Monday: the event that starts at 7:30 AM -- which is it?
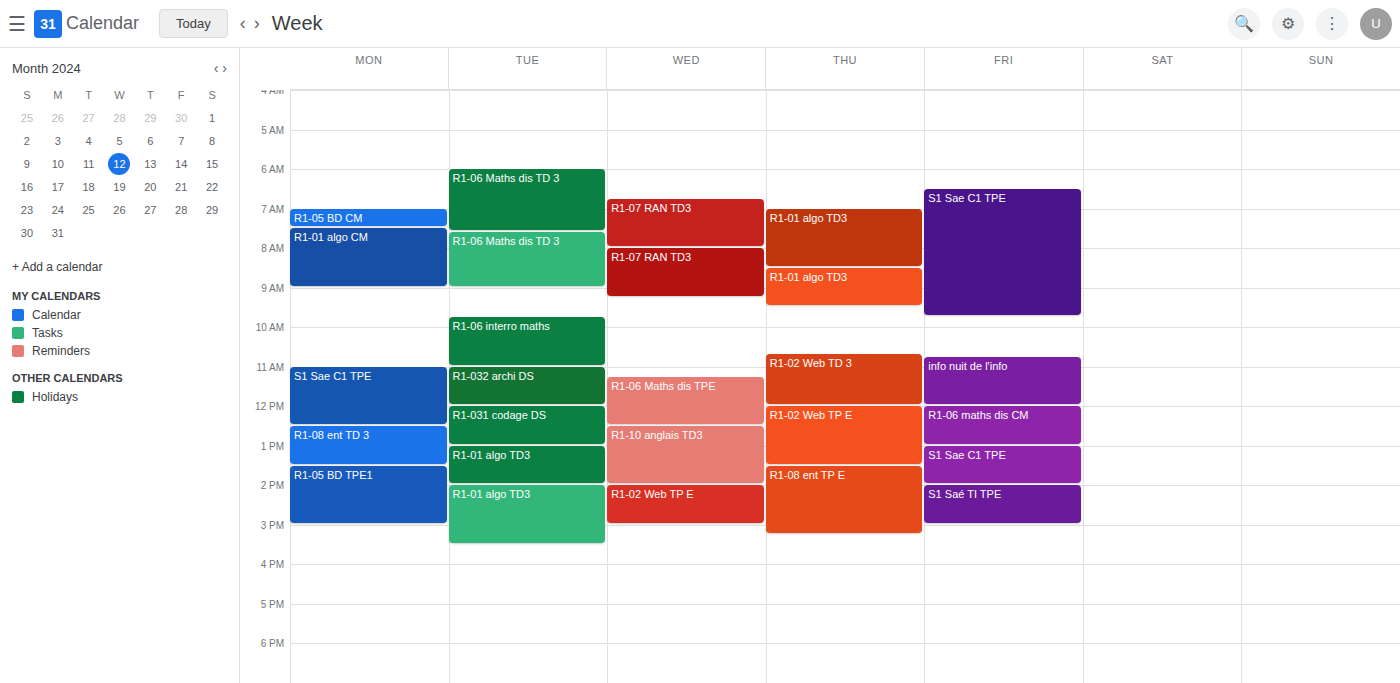
"R1-01 algo CM"